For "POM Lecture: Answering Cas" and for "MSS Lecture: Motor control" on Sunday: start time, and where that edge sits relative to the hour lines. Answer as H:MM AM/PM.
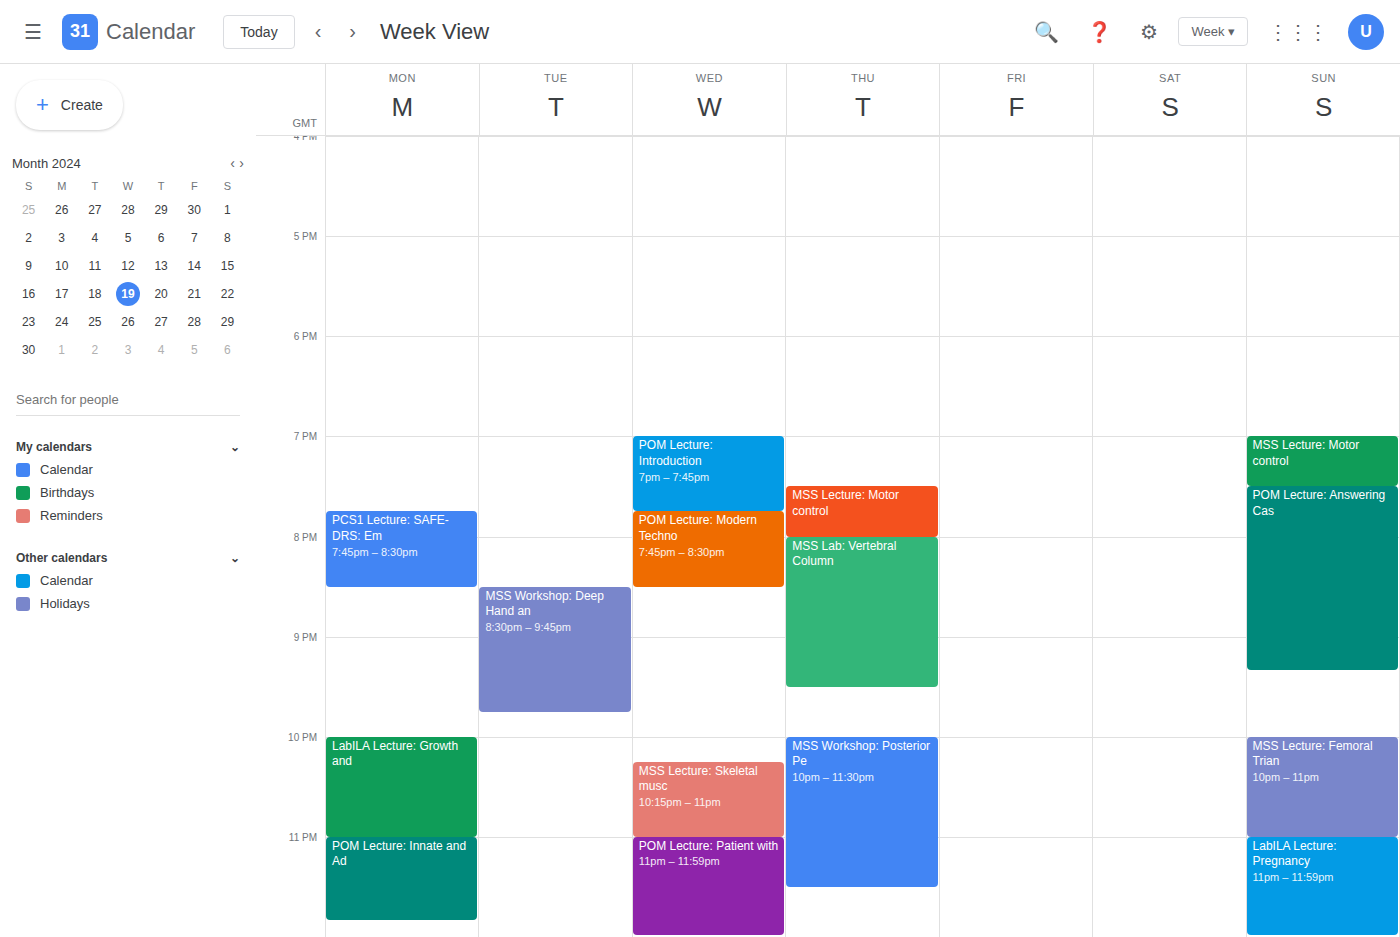
"POM Lecture: Answering Cas": 7:30 PM, halfway between the 7 PM and 8 PM lines. "MSS Lecture: Motor control": 7:00 PM, exactly on the 7 PM line.